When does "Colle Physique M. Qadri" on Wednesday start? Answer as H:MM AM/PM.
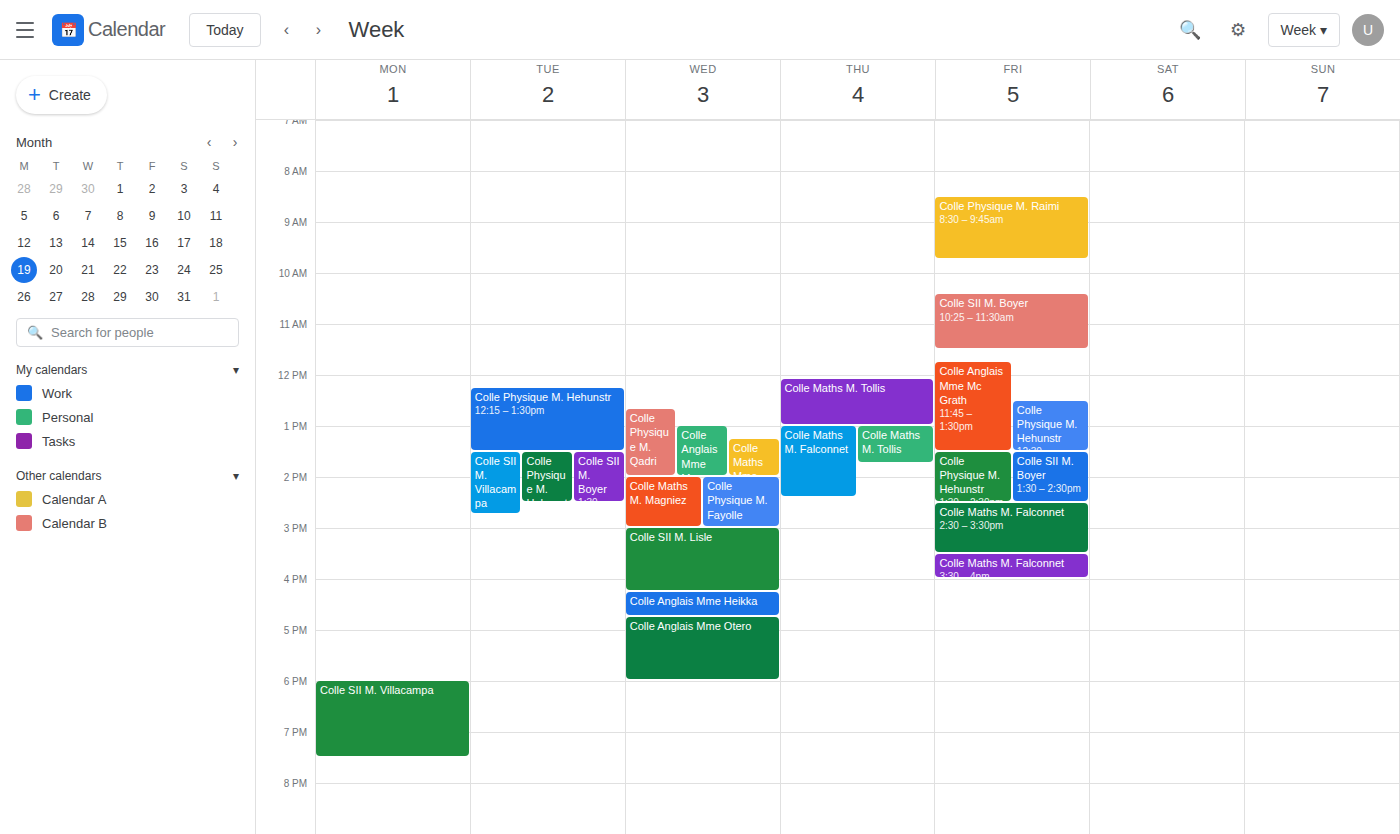
12:40 PM